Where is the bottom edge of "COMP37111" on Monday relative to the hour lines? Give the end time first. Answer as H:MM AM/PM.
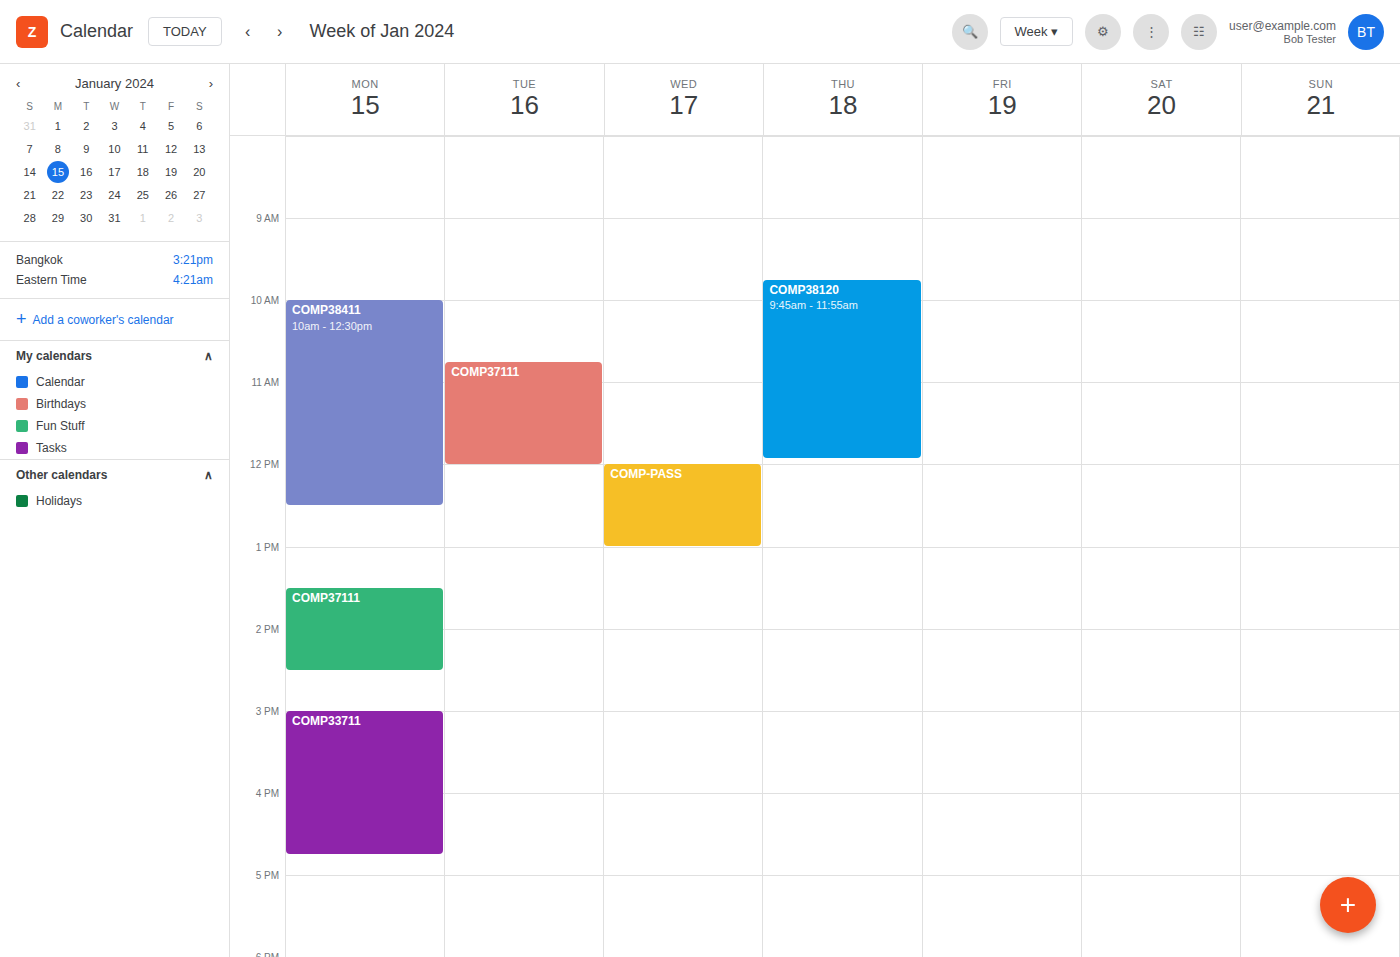
2:30 PM -- halfway between the 2 PM and 3 PM lines.